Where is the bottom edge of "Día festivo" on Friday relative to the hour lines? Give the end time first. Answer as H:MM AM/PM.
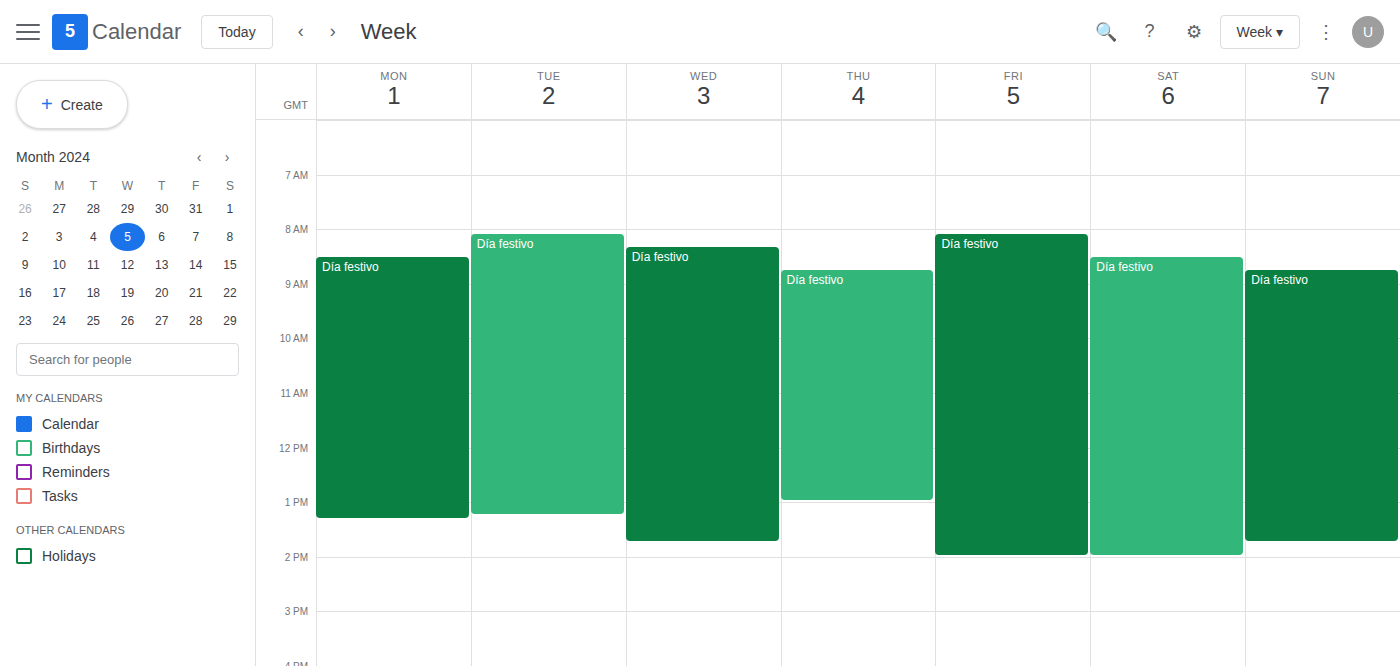
2:00 PM -- exactly on the 2 PM line.